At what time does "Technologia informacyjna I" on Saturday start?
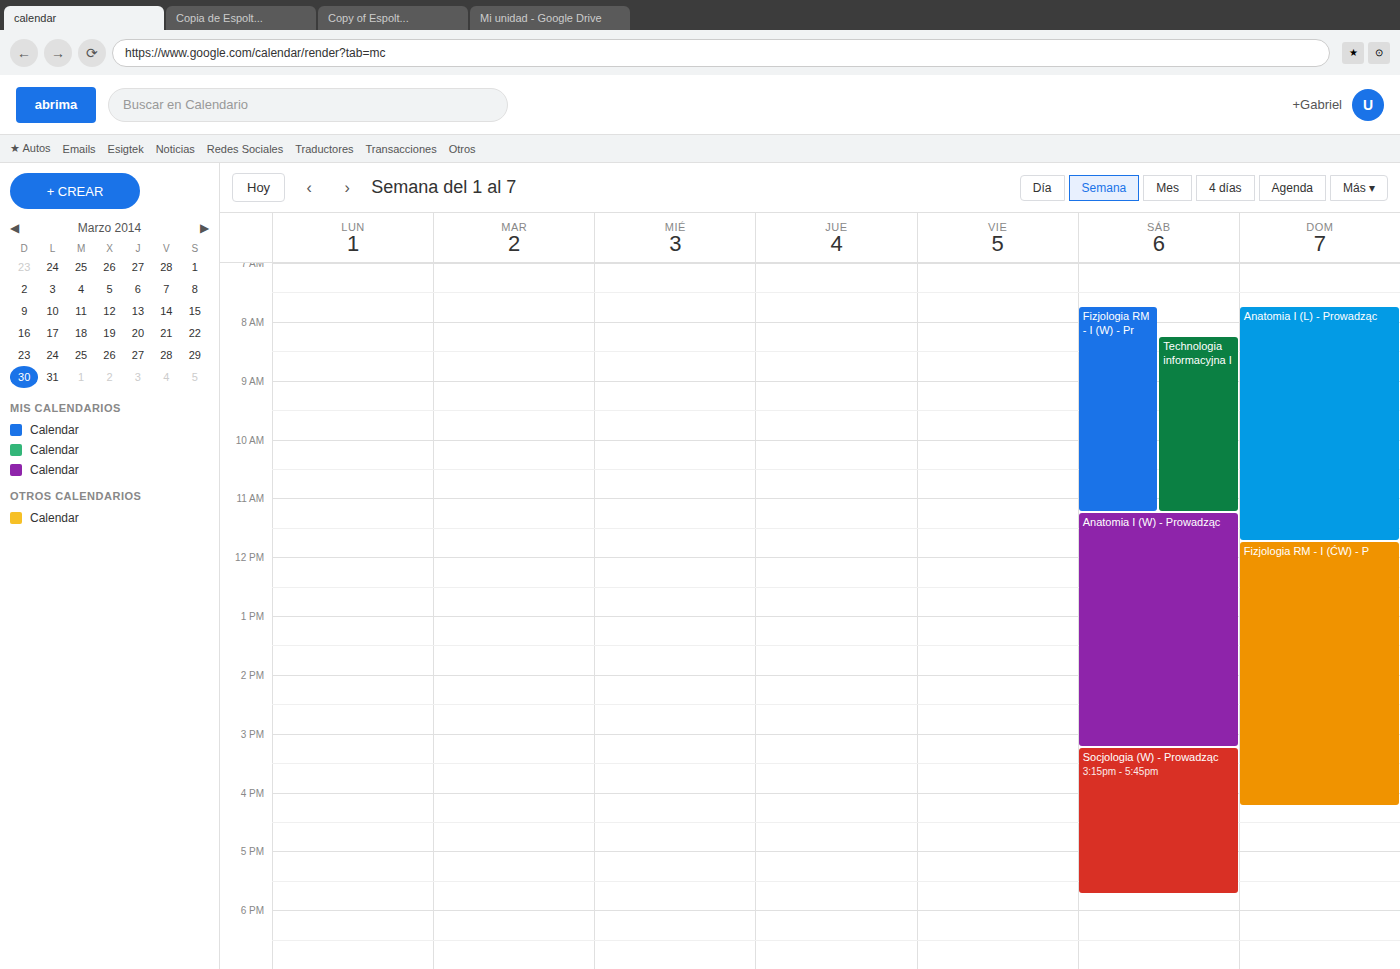
8:15 AM